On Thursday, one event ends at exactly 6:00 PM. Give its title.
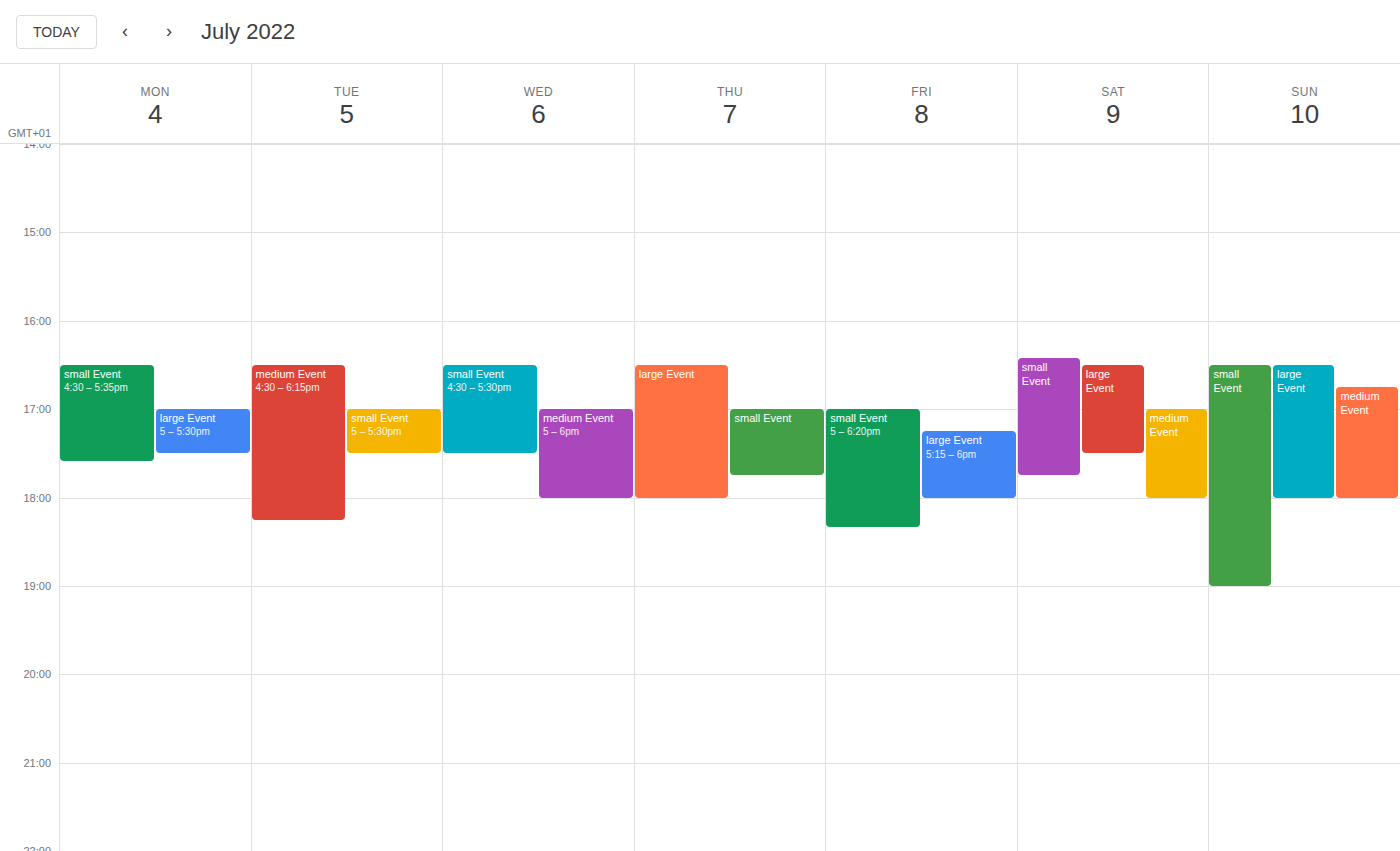
"large Event"